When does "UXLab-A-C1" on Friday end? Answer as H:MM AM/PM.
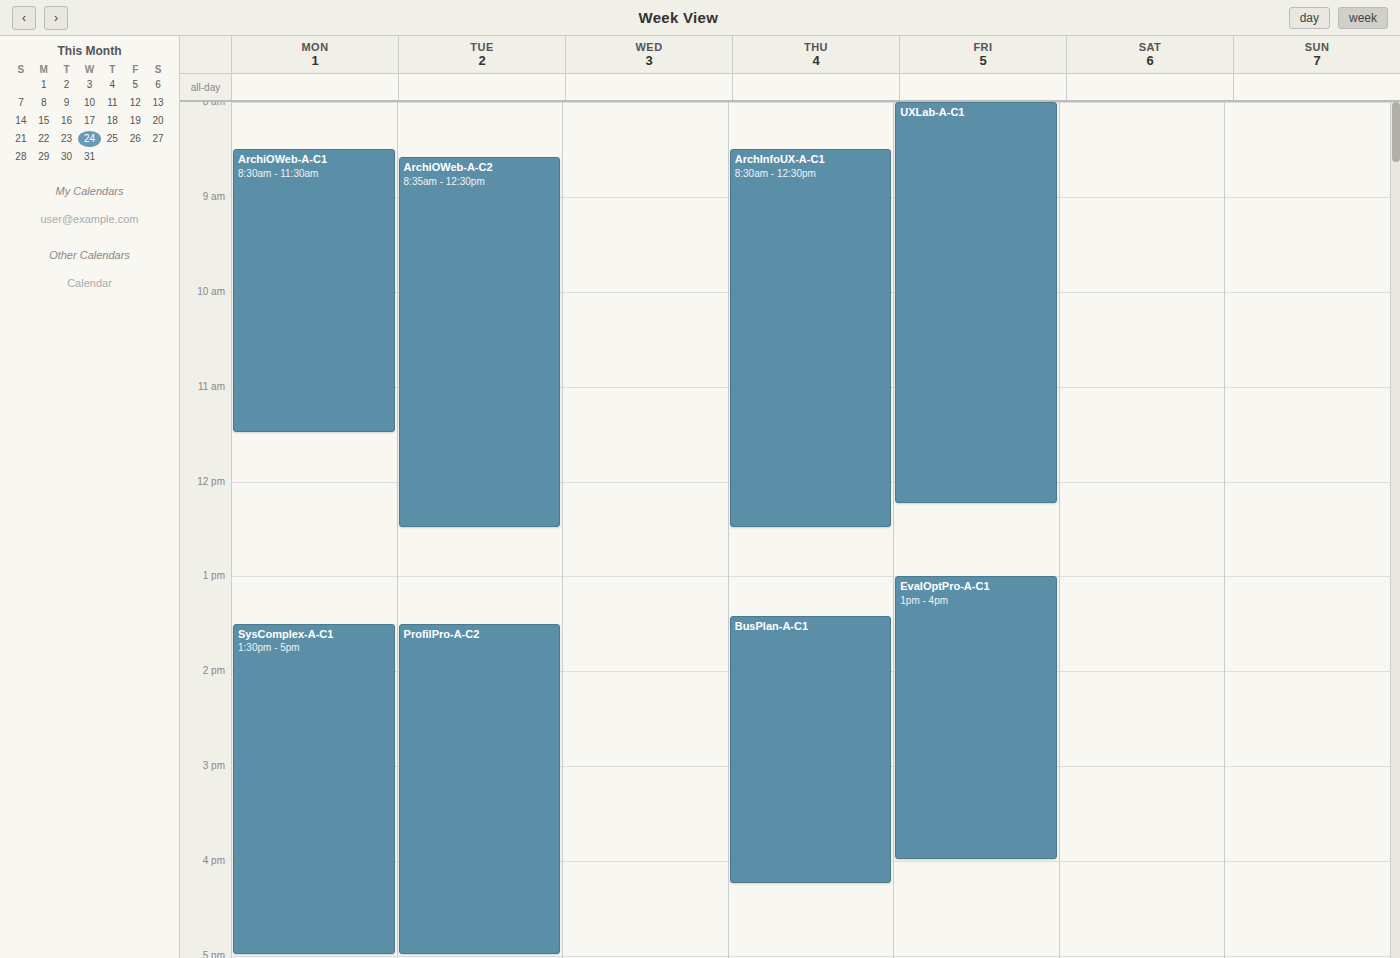
12:15 PM